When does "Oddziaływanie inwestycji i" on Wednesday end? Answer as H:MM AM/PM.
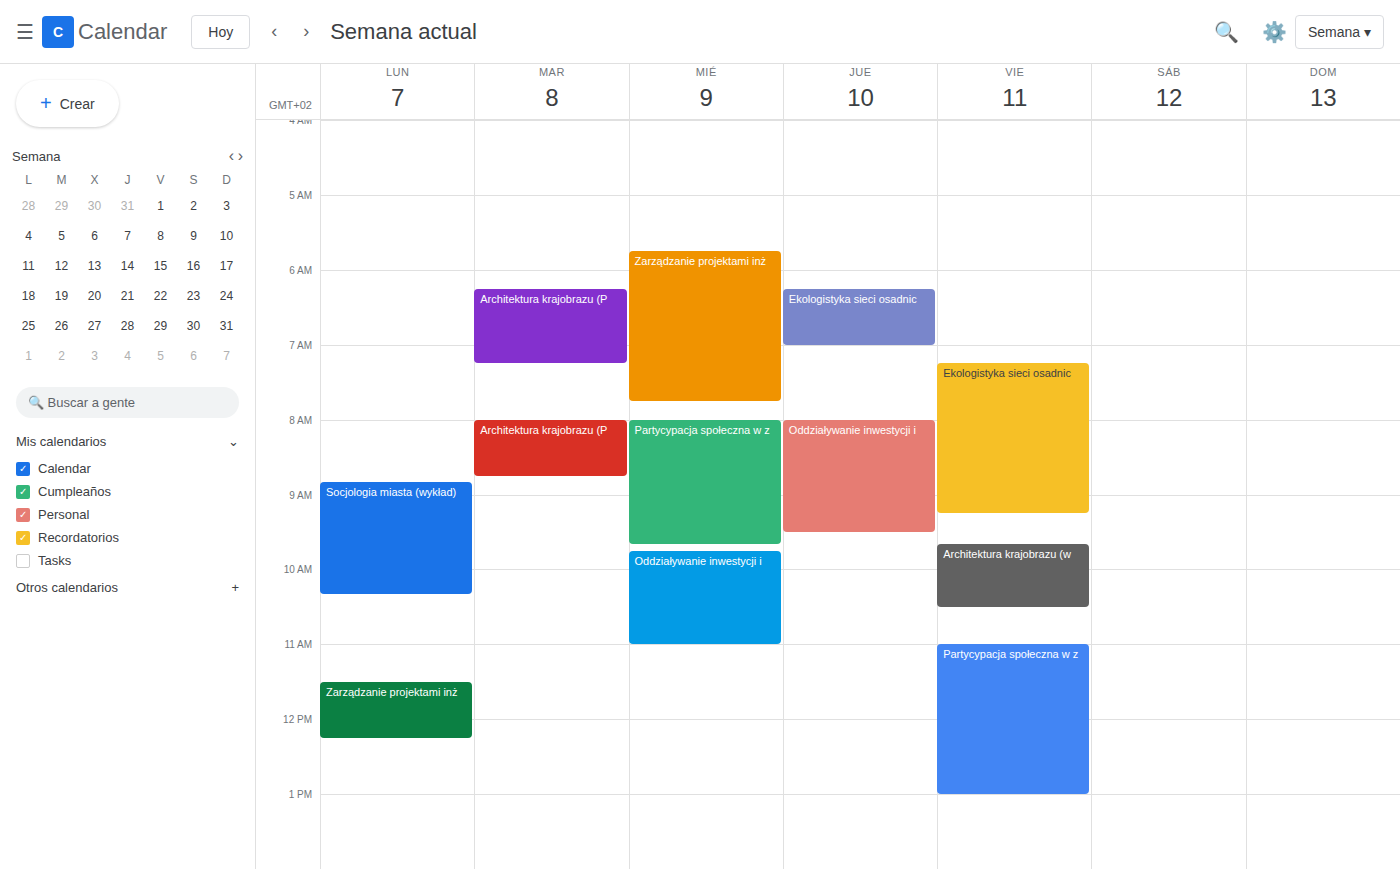
11:00 AM